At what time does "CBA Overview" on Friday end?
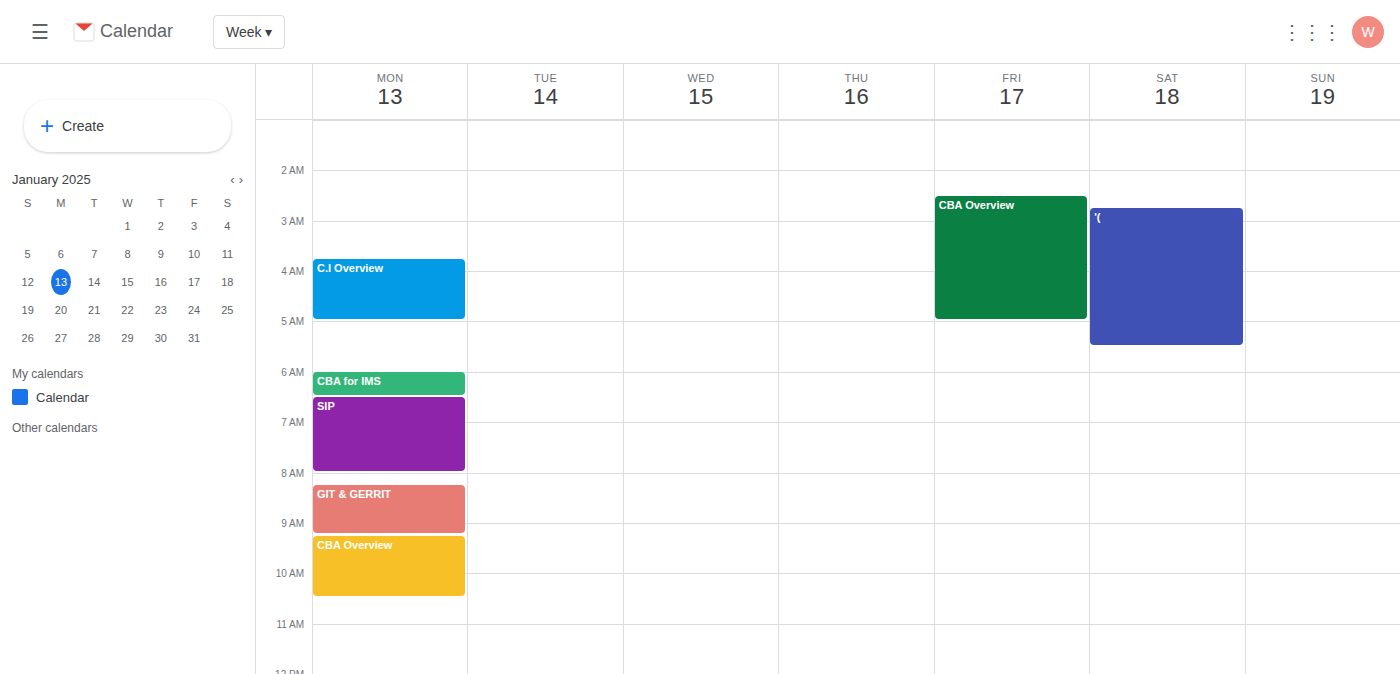
5:00 AM